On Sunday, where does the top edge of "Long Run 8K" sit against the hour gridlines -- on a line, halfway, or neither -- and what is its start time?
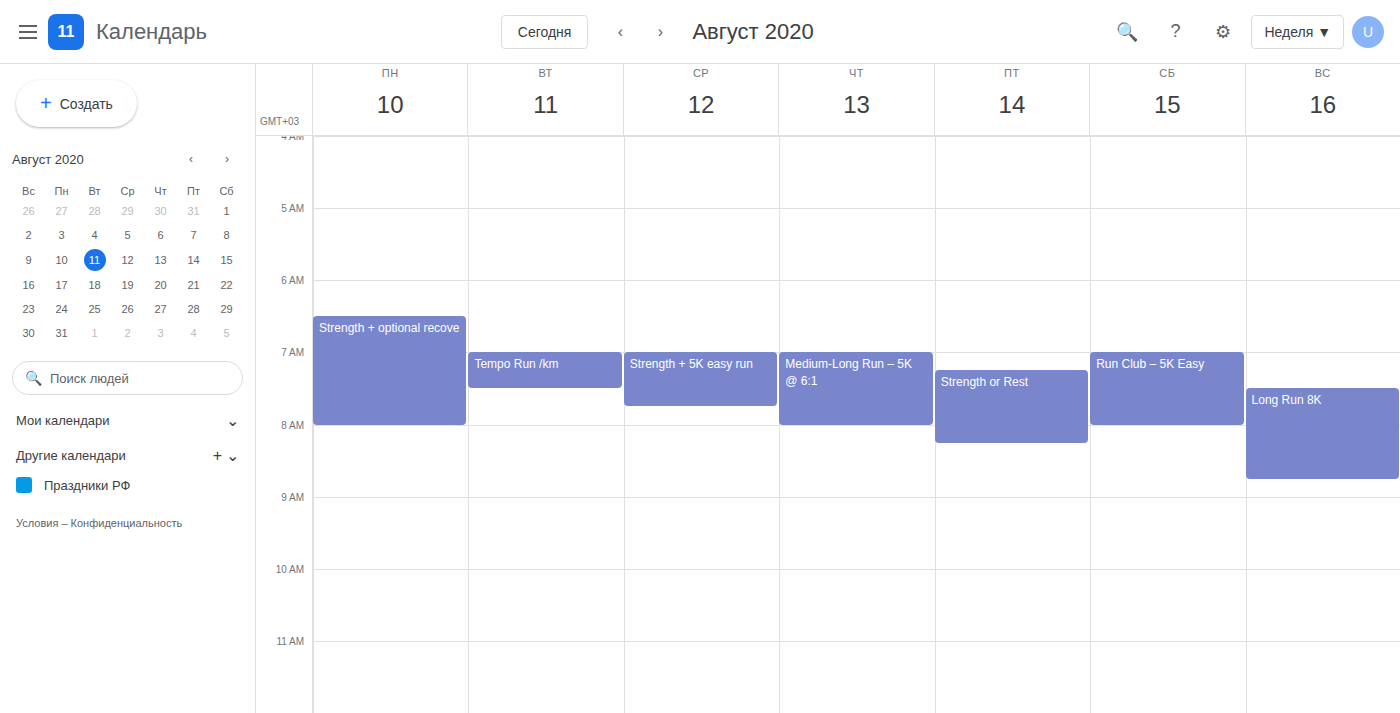
07:30 -- halfway between the 07:00 and 08:00 lines.